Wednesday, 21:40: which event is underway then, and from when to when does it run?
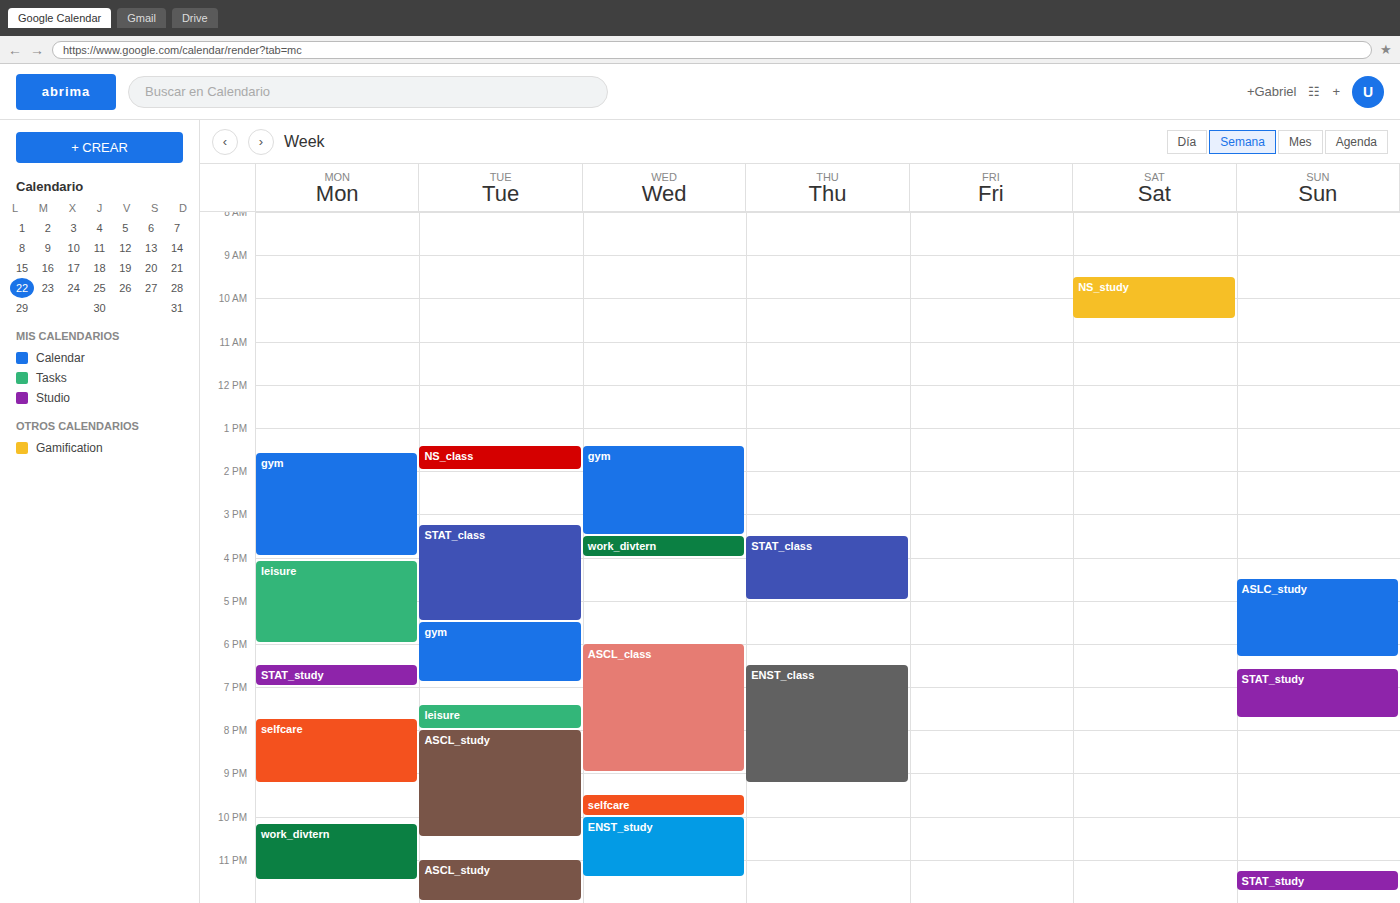
"selfcare", 21:30 to 22:00